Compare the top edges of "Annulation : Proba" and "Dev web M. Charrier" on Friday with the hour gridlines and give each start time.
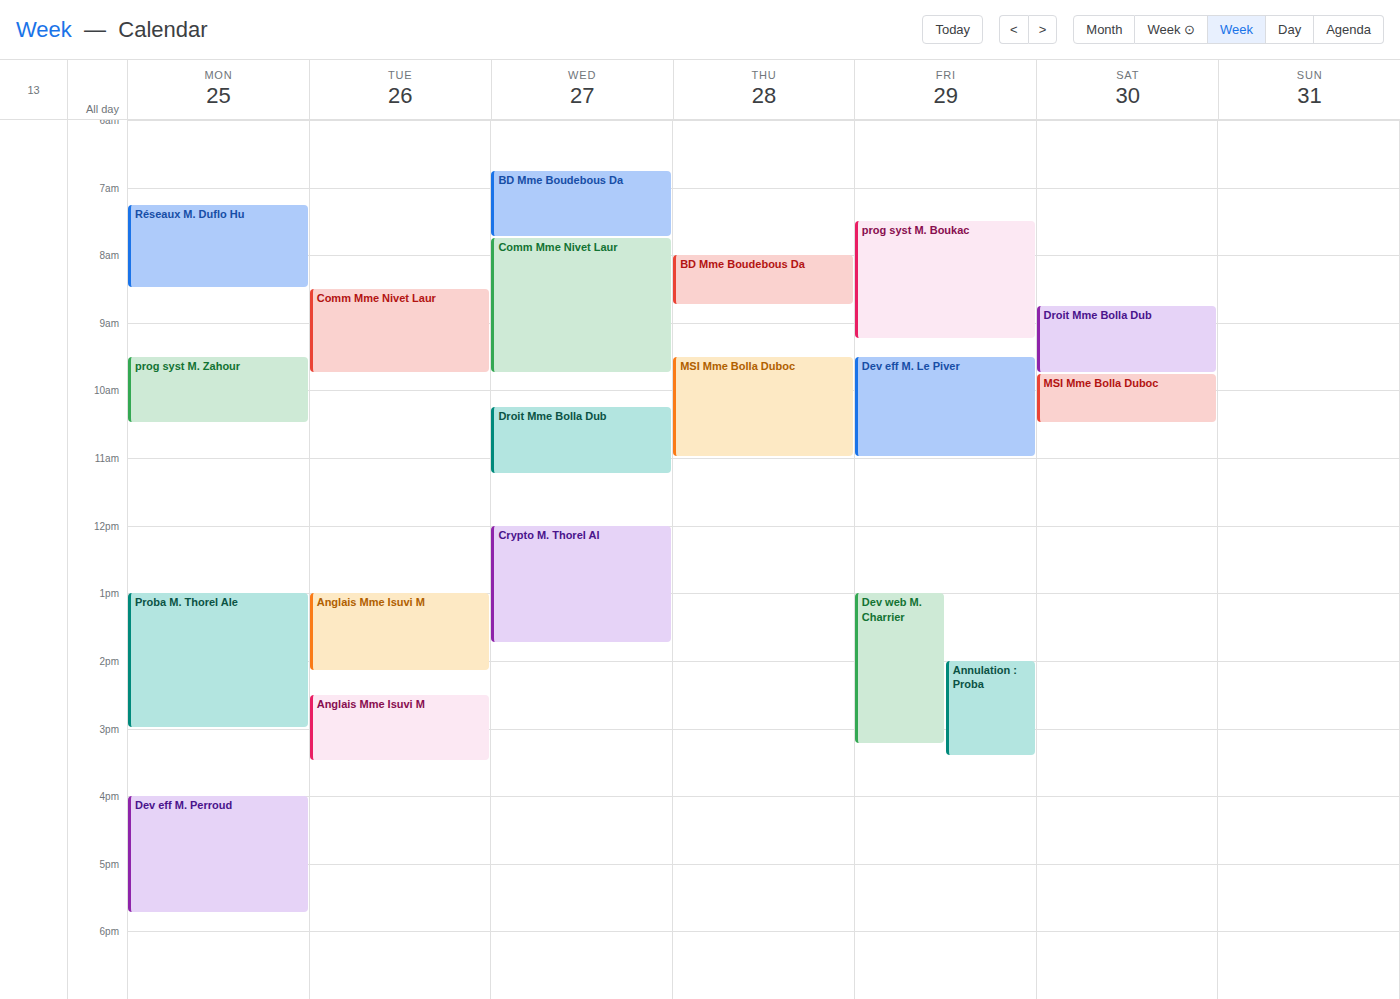
"Annulation : Proba": 2:00 PM, exactly on the 2 PM line. "Dev web M. Charrier": 1:00 PM, exactly on the 1 PM line.